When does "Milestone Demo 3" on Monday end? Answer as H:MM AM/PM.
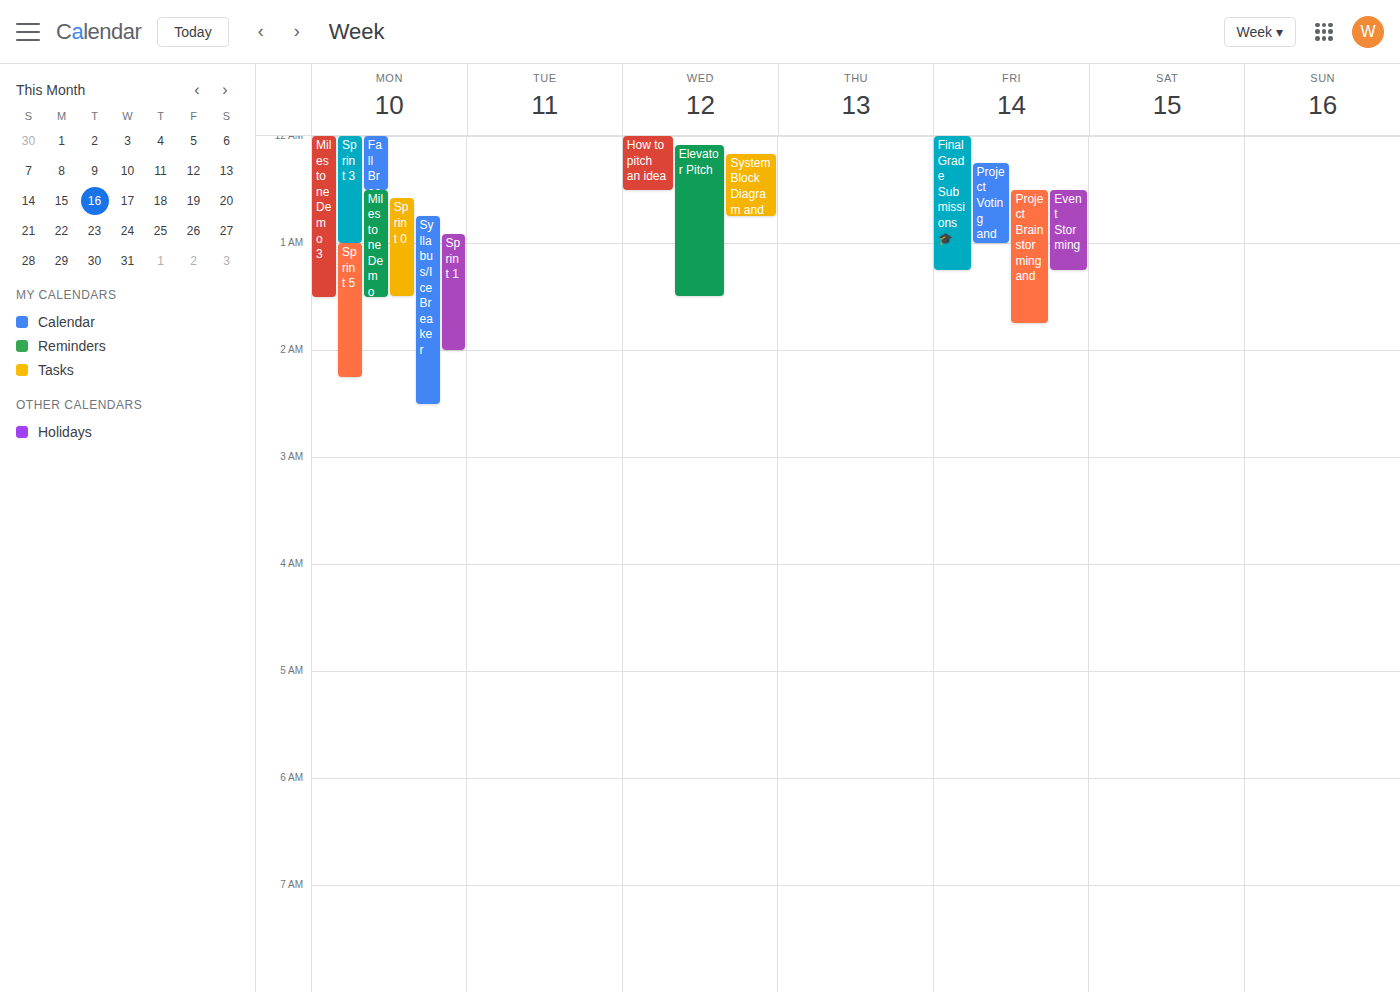
1:30 AM